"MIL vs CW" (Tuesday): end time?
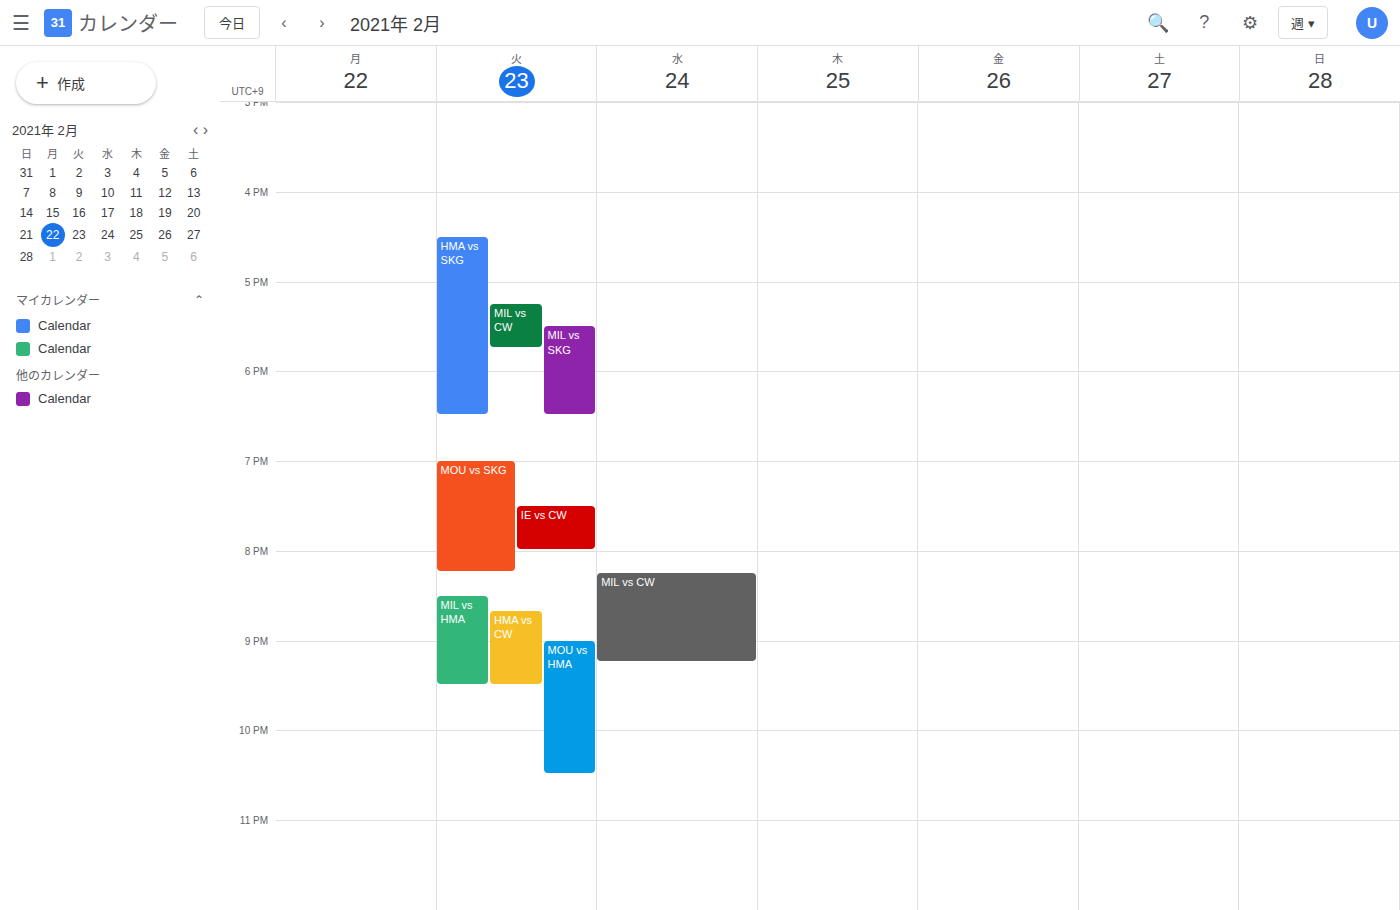
5:45 PM